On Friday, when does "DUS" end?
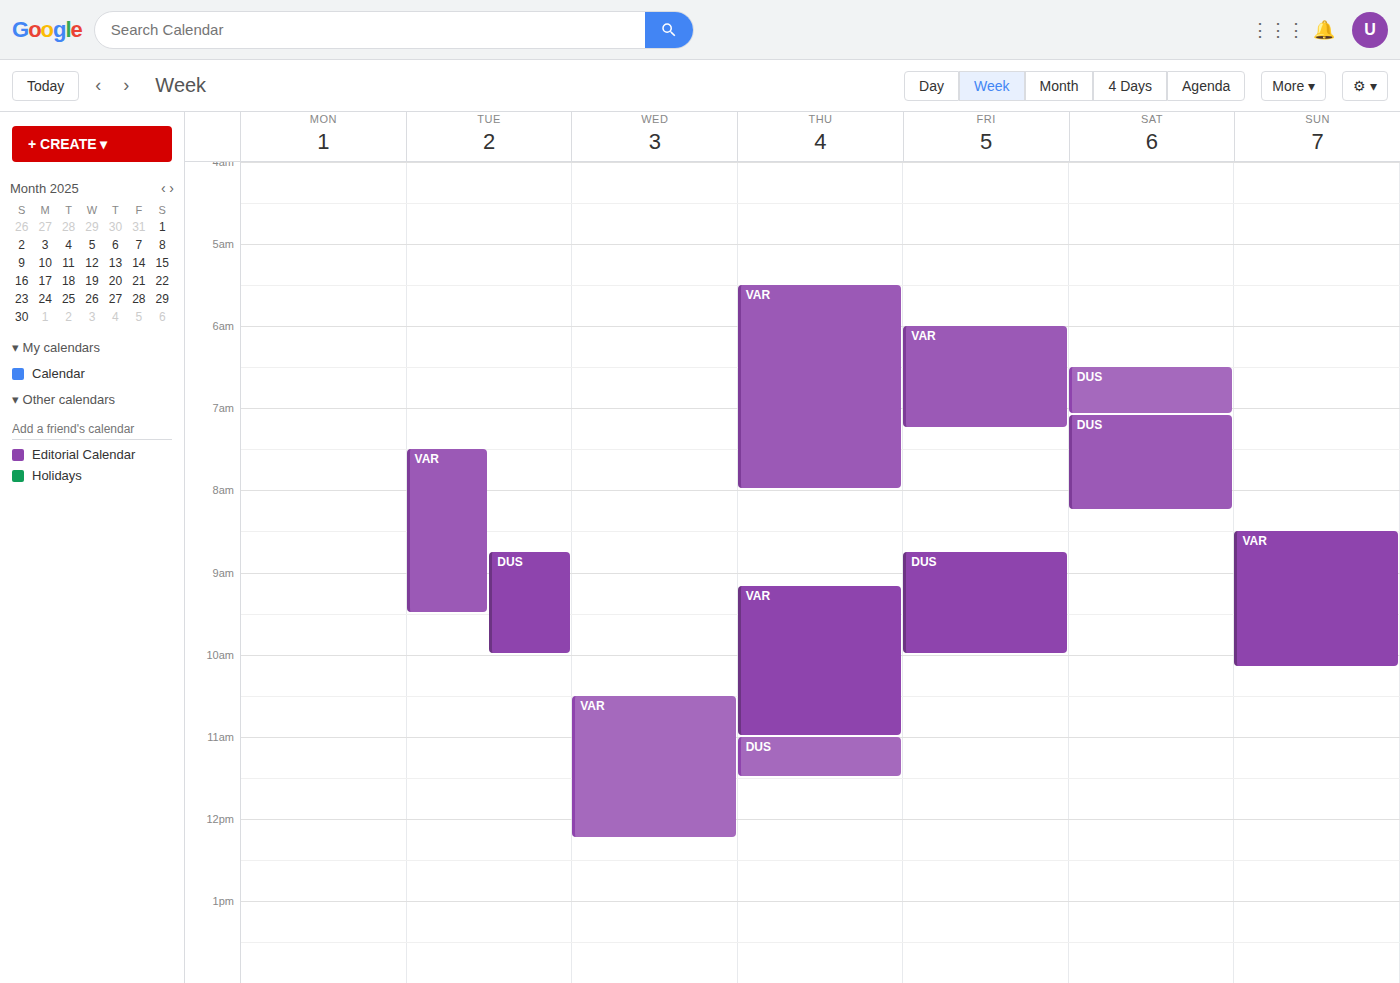
10:00